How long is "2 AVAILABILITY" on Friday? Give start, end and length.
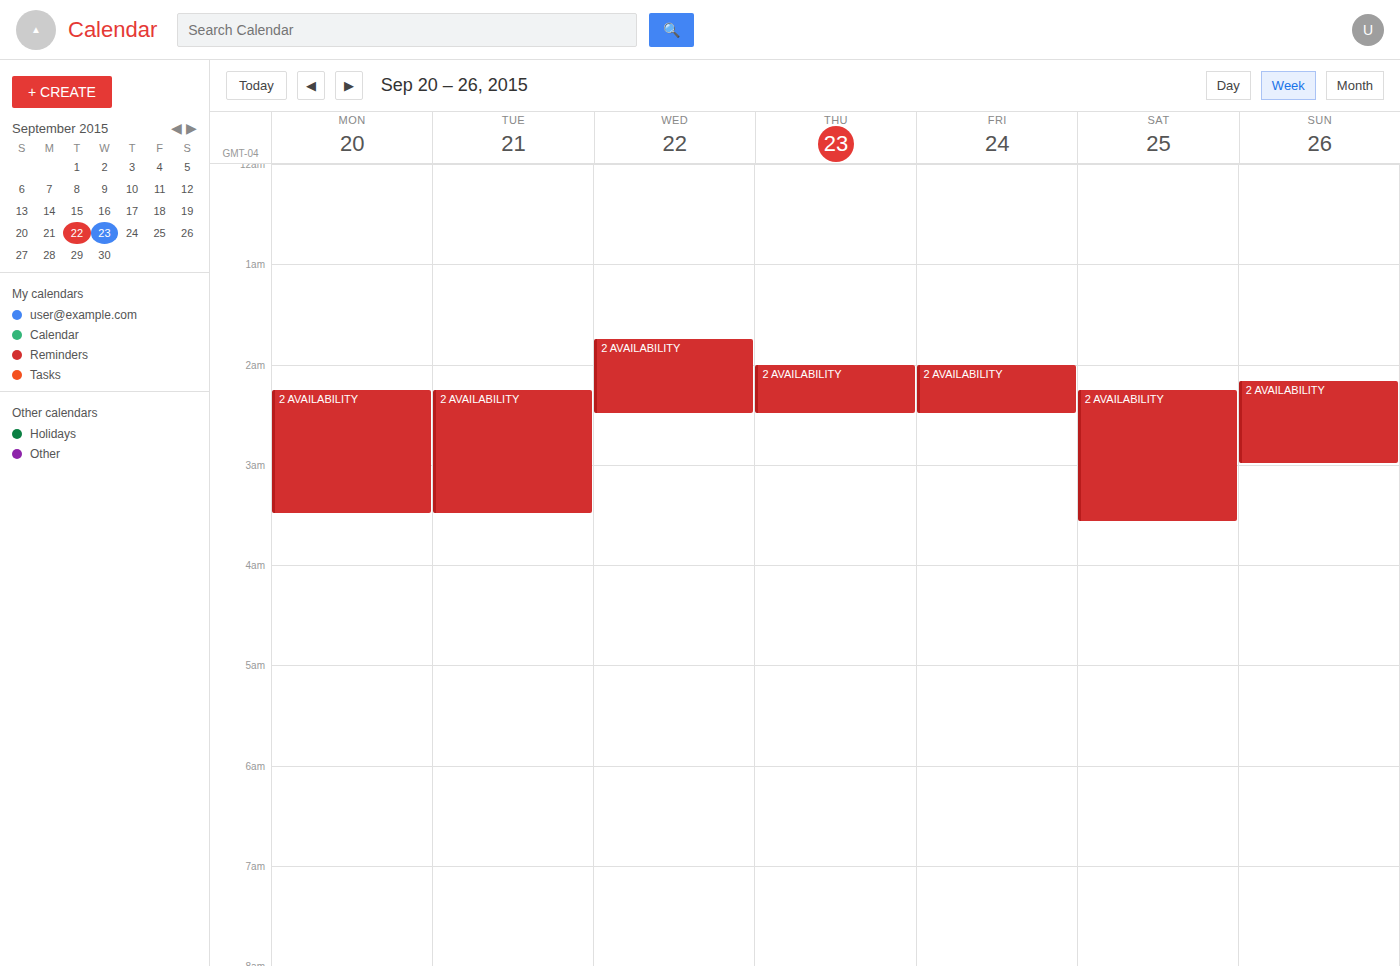
02:00 to 02:30, 30 minutes